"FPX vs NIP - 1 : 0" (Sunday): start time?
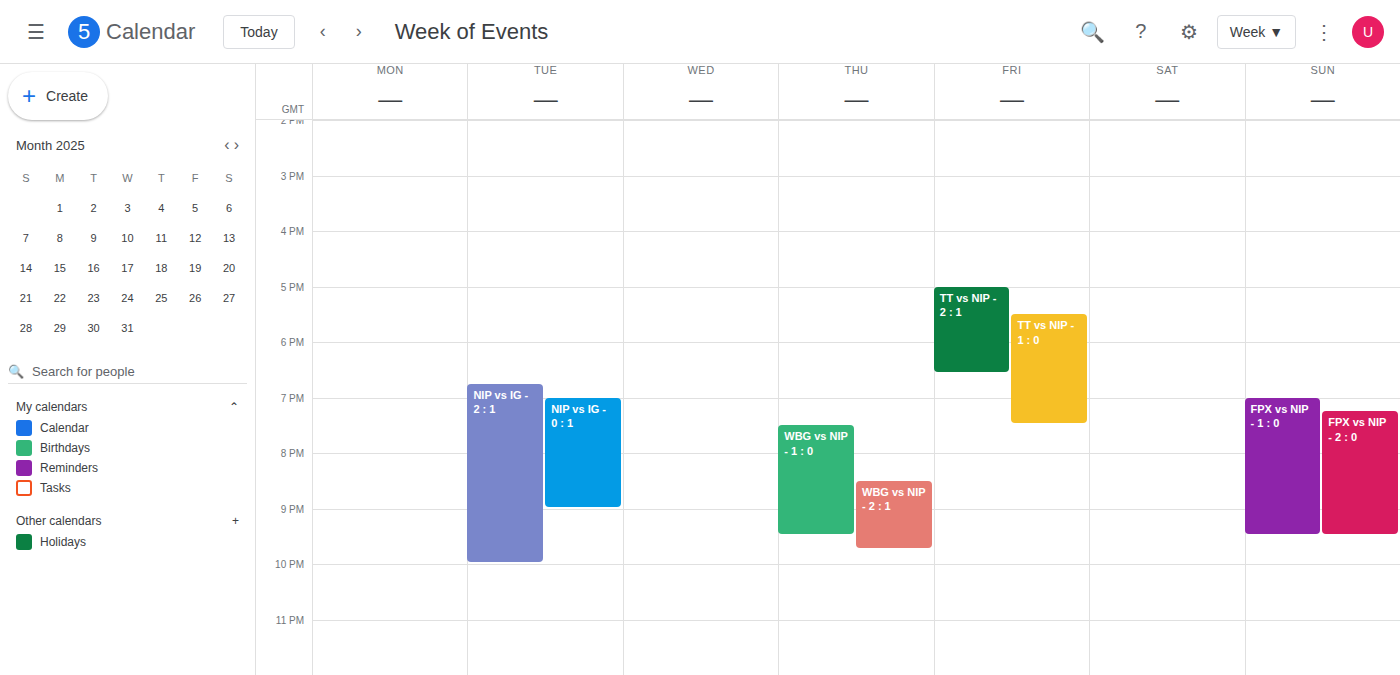
7:00 PM